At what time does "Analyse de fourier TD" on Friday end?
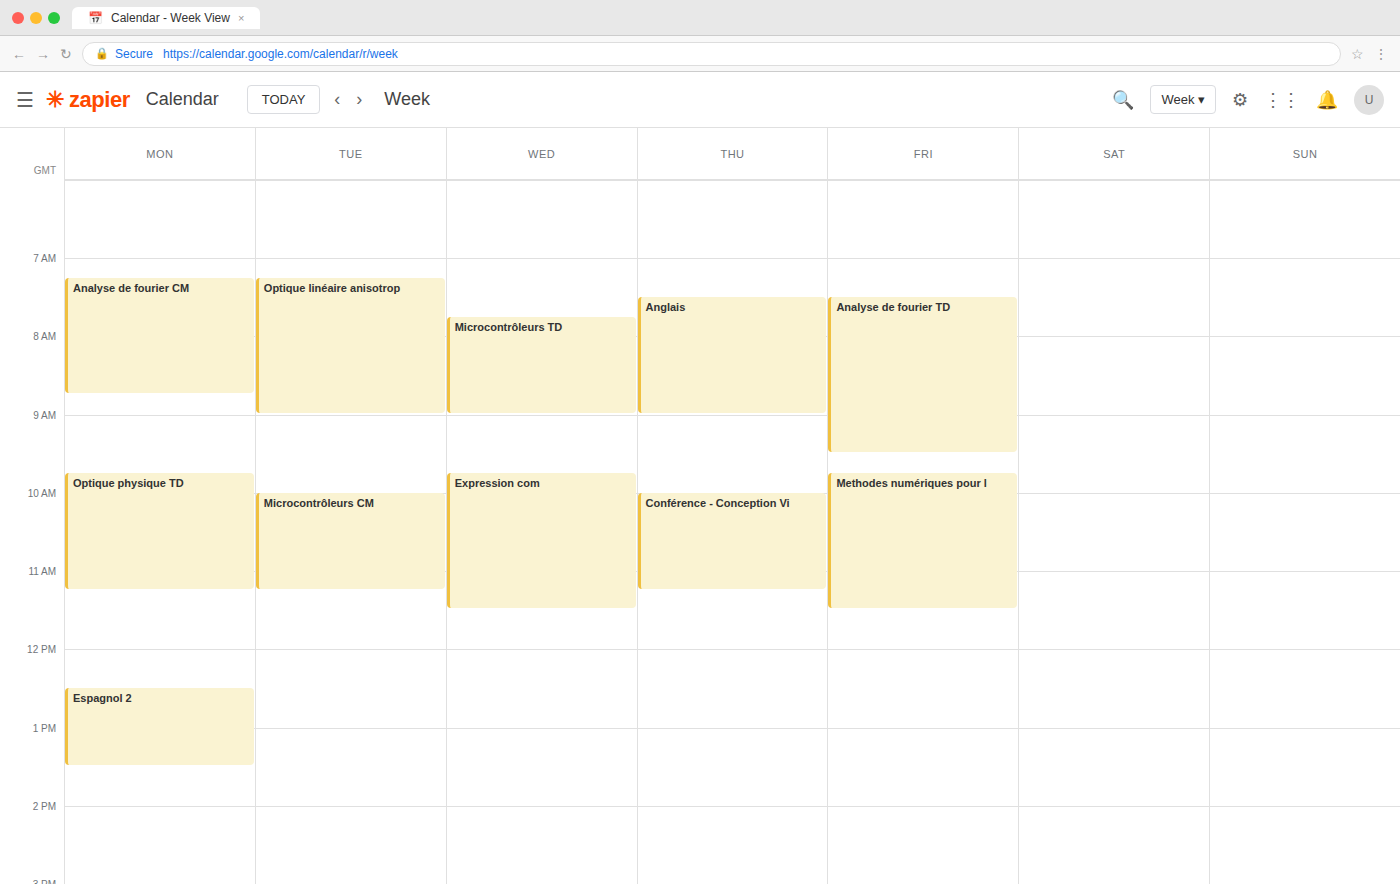
9:30 AM